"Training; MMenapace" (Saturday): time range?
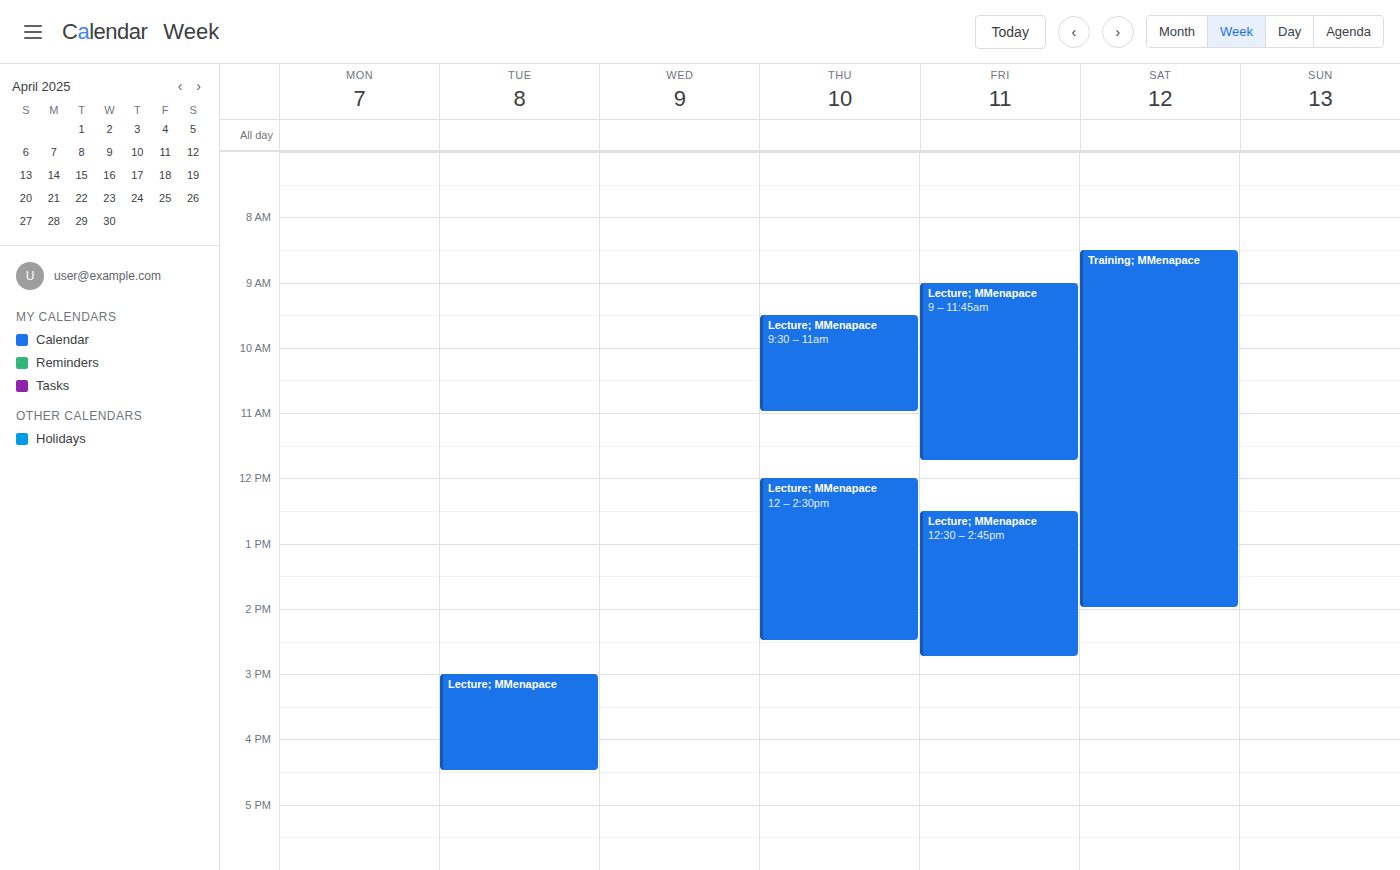
08:30 to 14:00